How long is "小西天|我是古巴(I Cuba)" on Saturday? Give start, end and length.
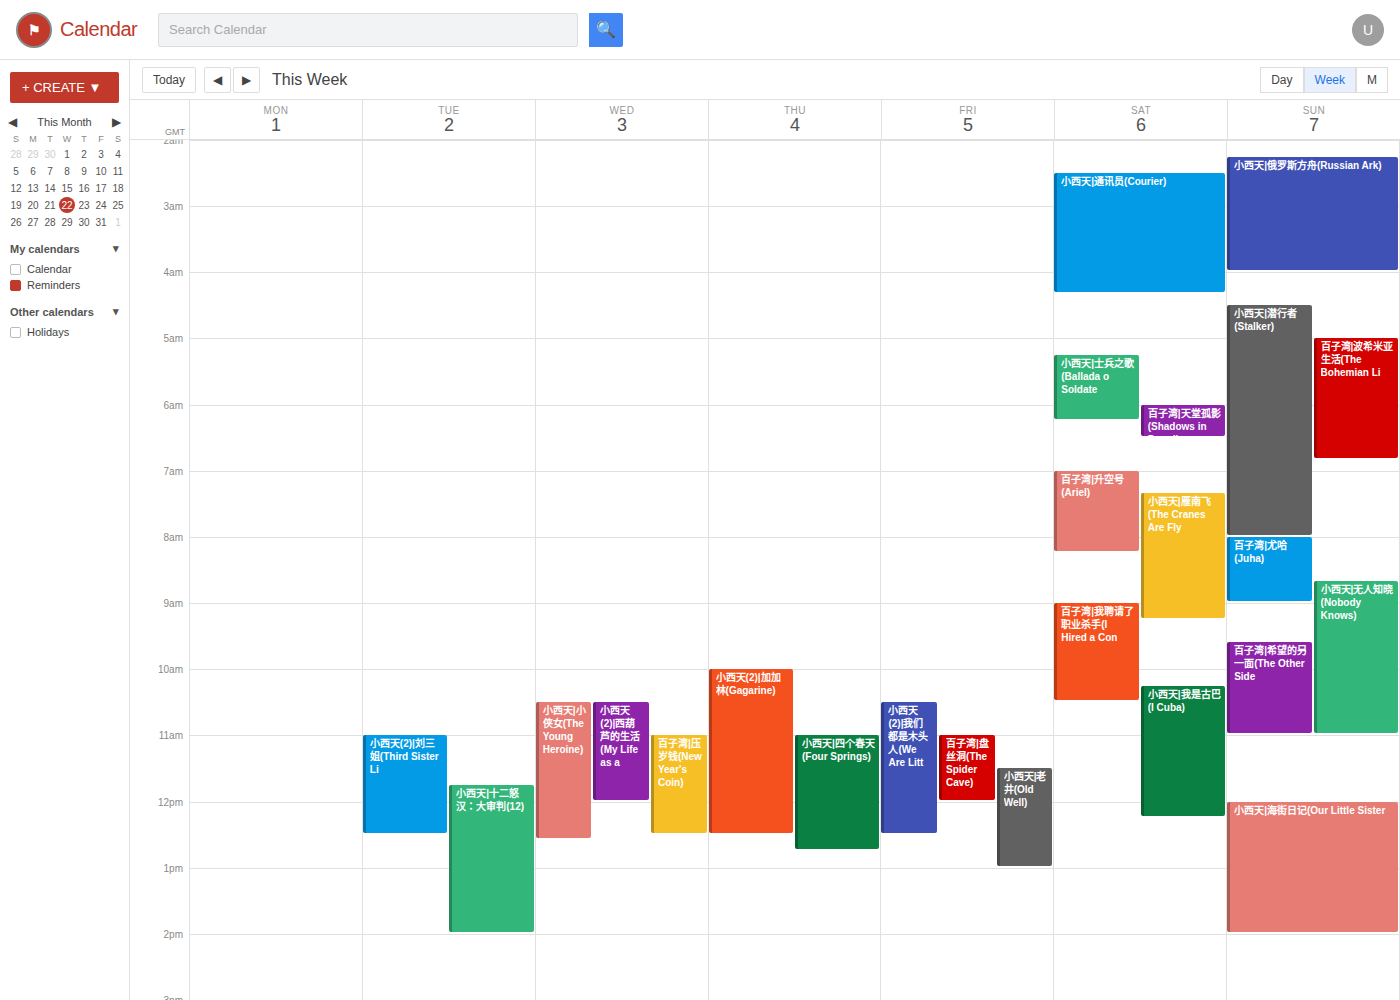
10:15 AM to 12:15 PM, 2 hours